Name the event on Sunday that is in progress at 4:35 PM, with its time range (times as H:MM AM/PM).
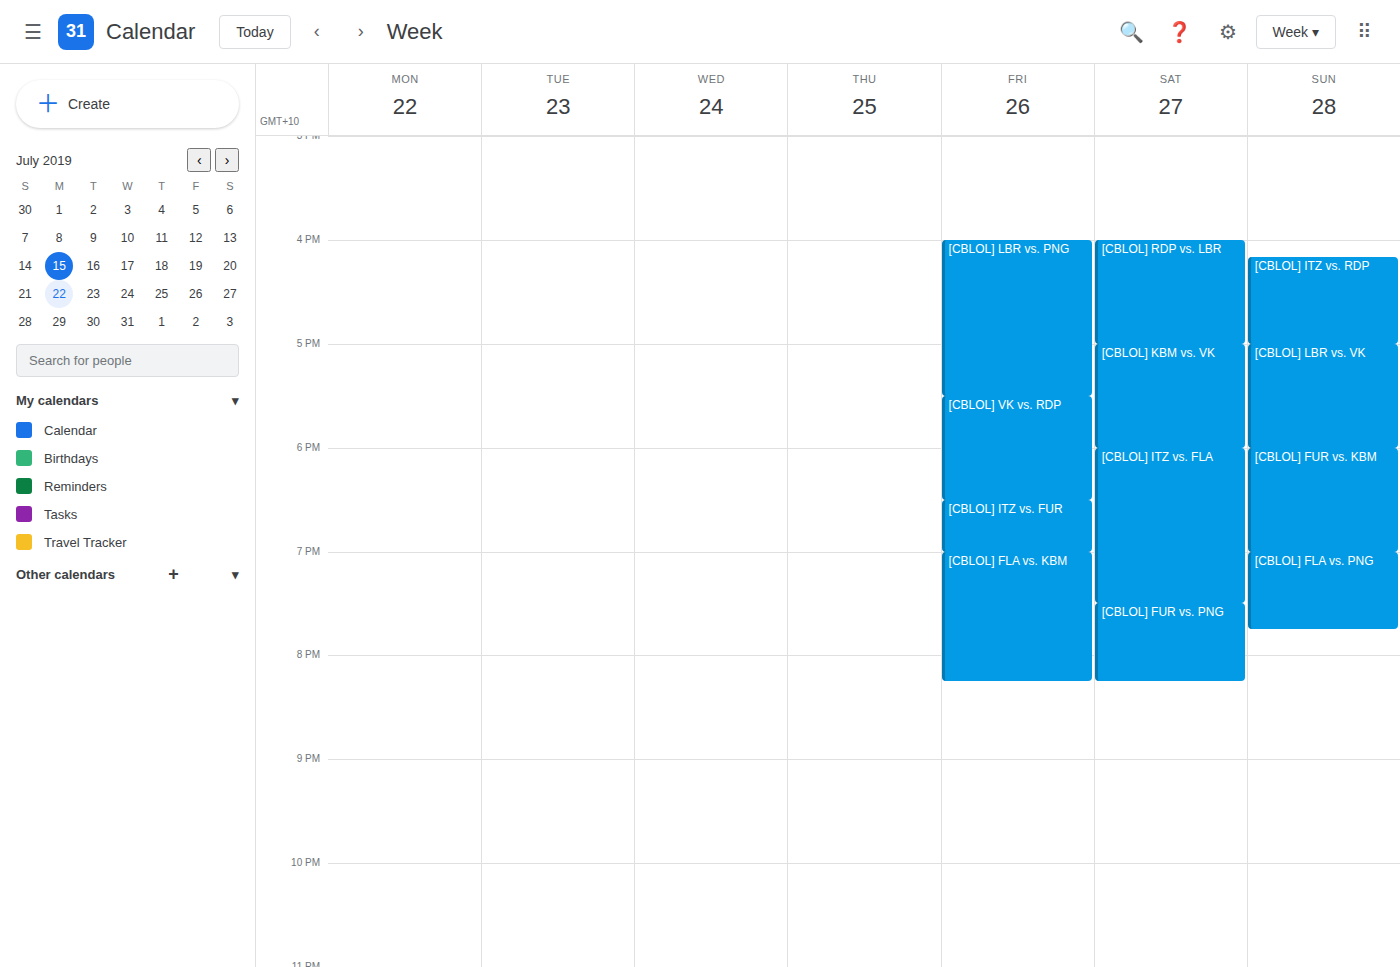
"[CBLOL] ITZ vs. RDP", 4:10 PM to 5:00 PM